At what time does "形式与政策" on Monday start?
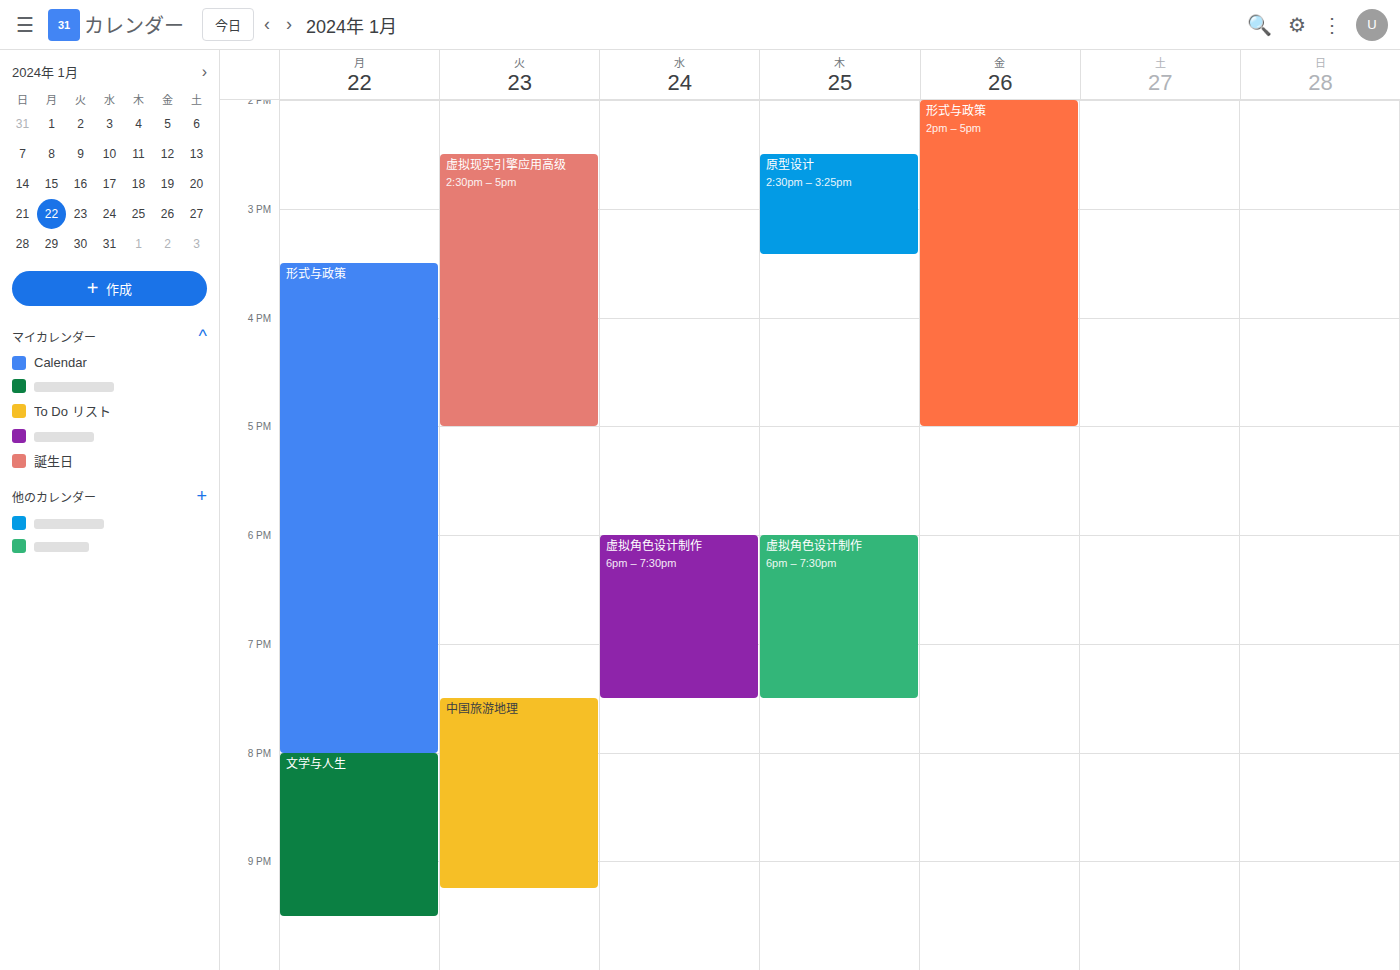
3:30 PM